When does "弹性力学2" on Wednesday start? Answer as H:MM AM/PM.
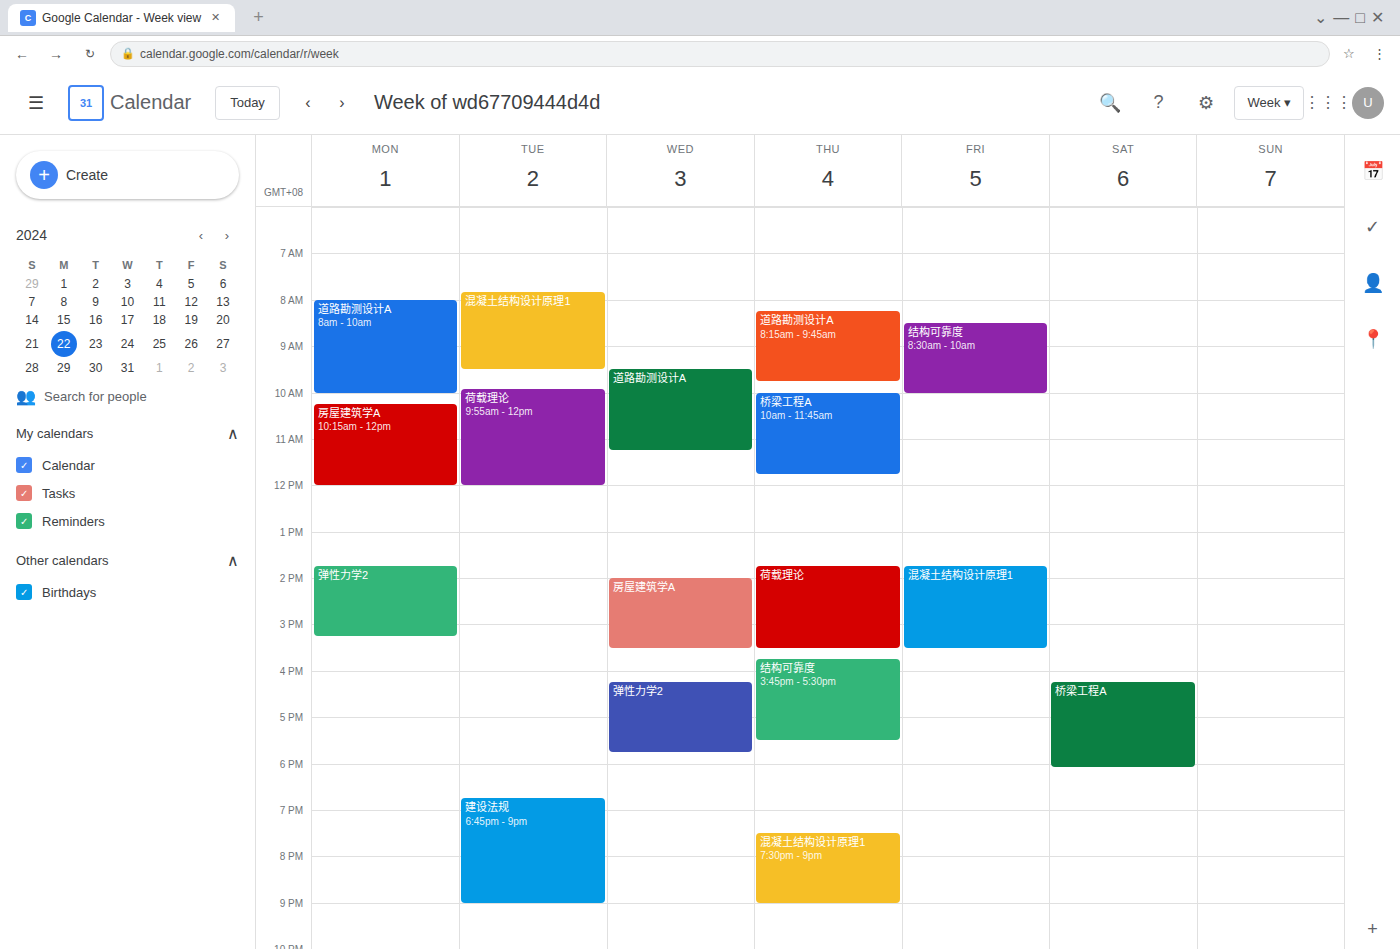
4:15 PM